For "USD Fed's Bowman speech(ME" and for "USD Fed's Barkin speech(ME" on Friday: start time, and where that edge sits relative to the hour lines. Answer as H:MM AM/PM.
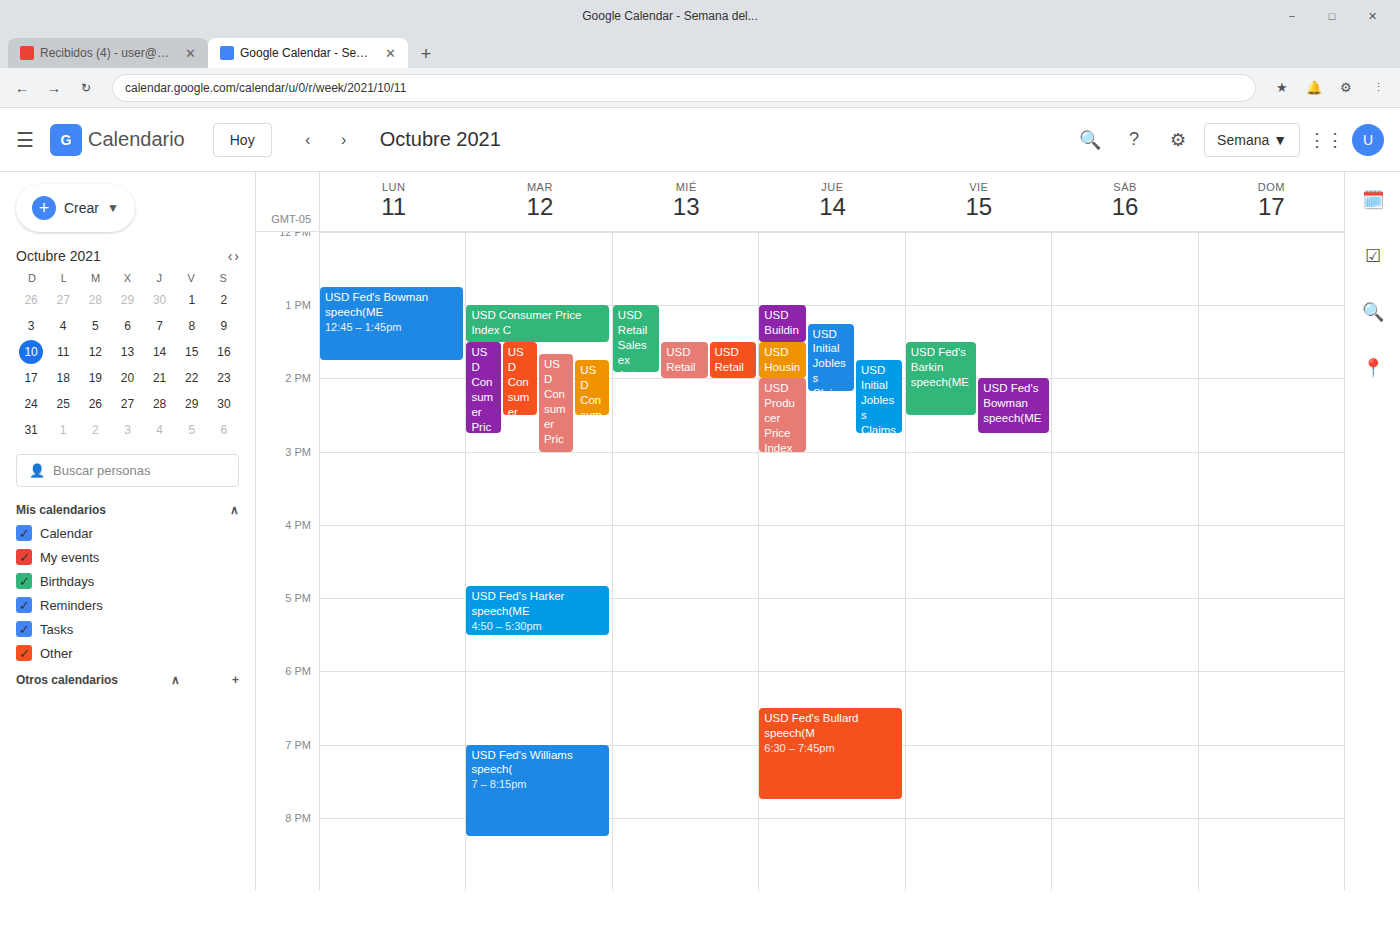
"USD Fed's Bowman speech(ME": 2:00 PM, exactly on the 2 PM line. "USD Fed's Barkin speech(ME": 1:30 PM, halfway between the 1 PM and 2 PM lines.